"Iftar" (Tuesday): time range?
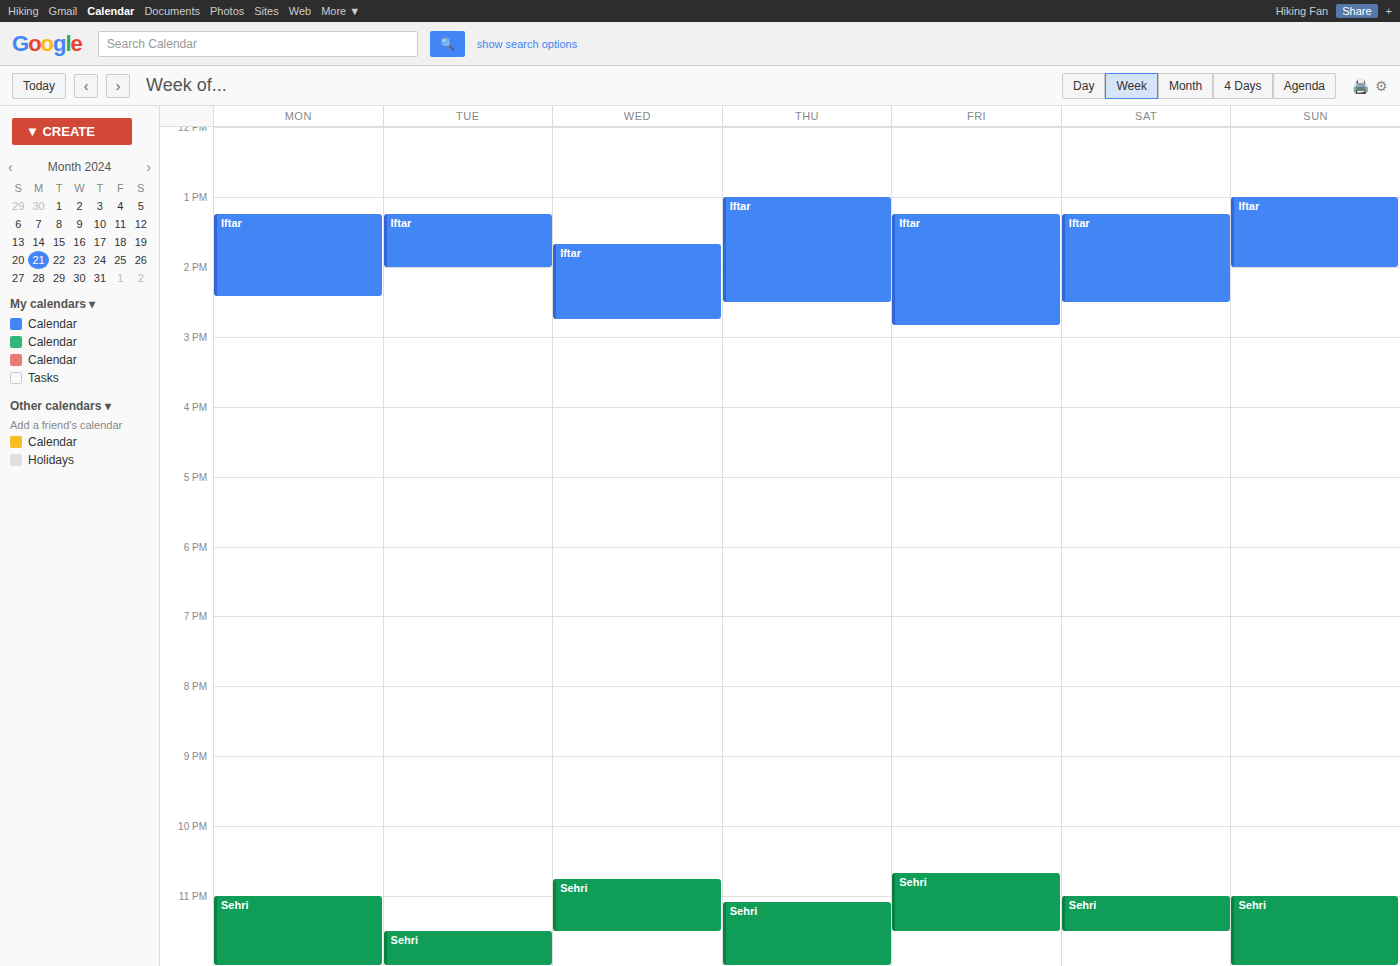
1:15 PM to 2:00 PM